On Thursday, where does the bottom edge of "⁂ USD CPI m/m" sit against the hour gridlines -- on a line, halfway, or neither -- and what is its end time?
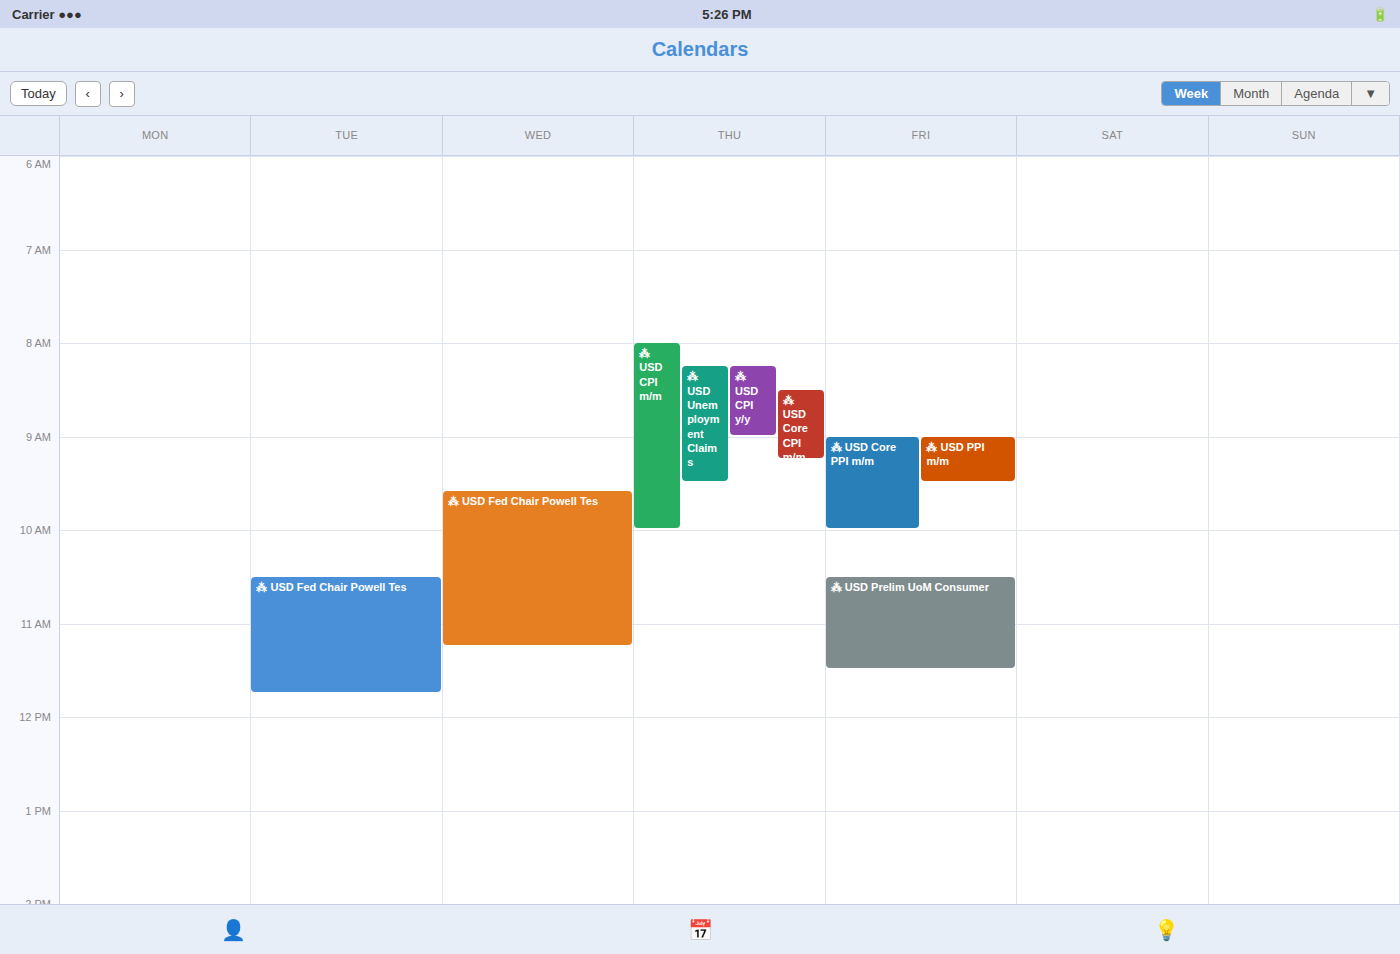
10:00 AM -- exactly on the 10 AM line.